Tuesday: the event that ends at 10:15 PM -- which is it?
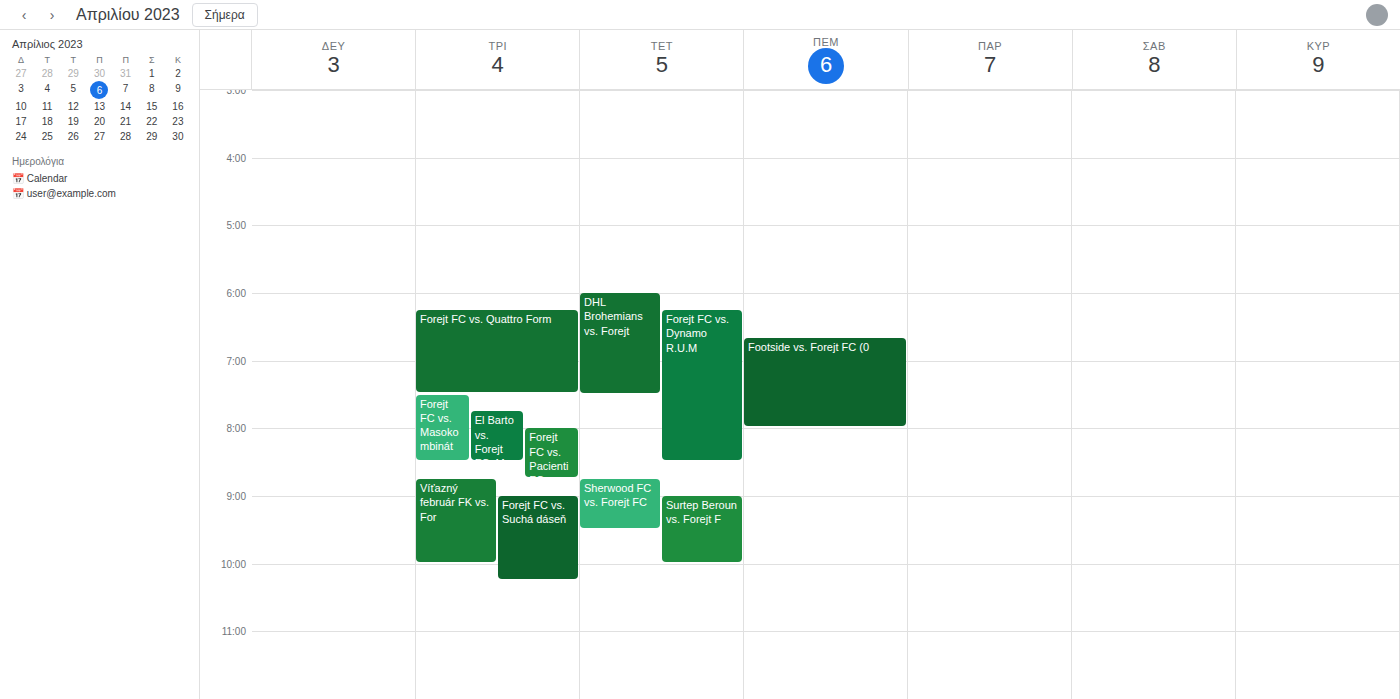
"Forejt FC vs. Suchá dáseň"